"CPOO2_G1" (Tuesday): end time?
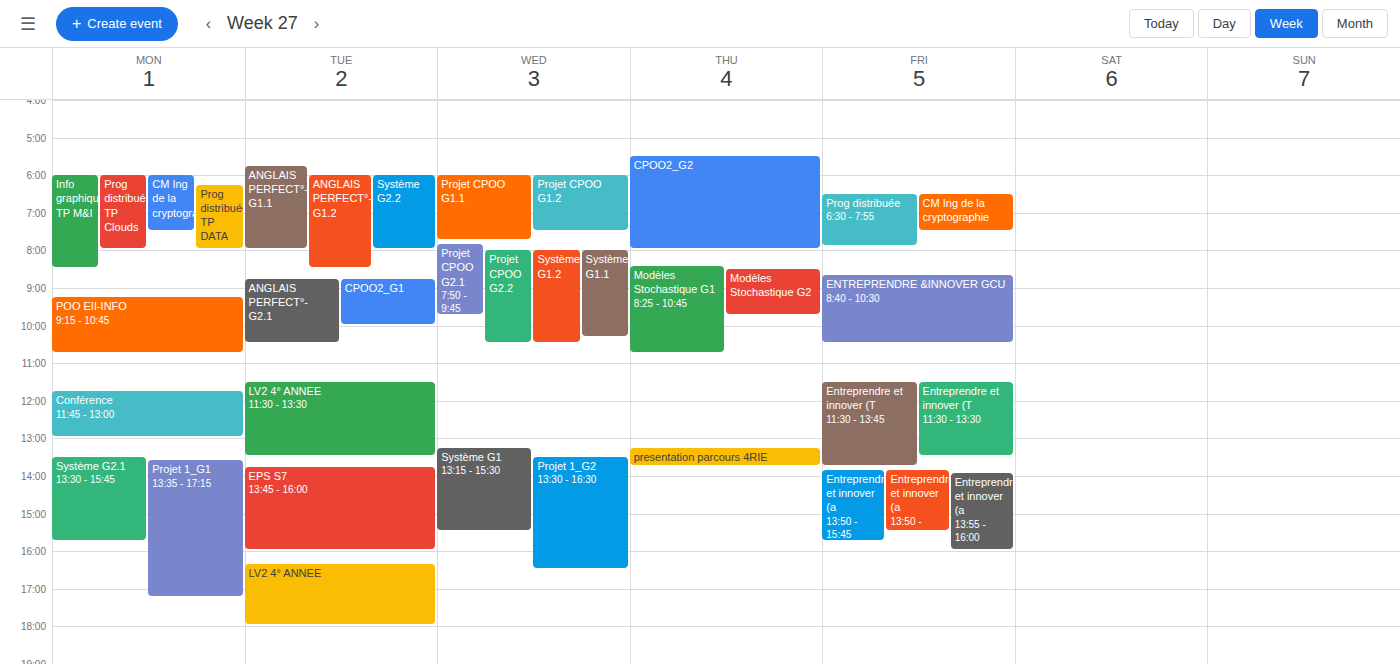
10:00 AM